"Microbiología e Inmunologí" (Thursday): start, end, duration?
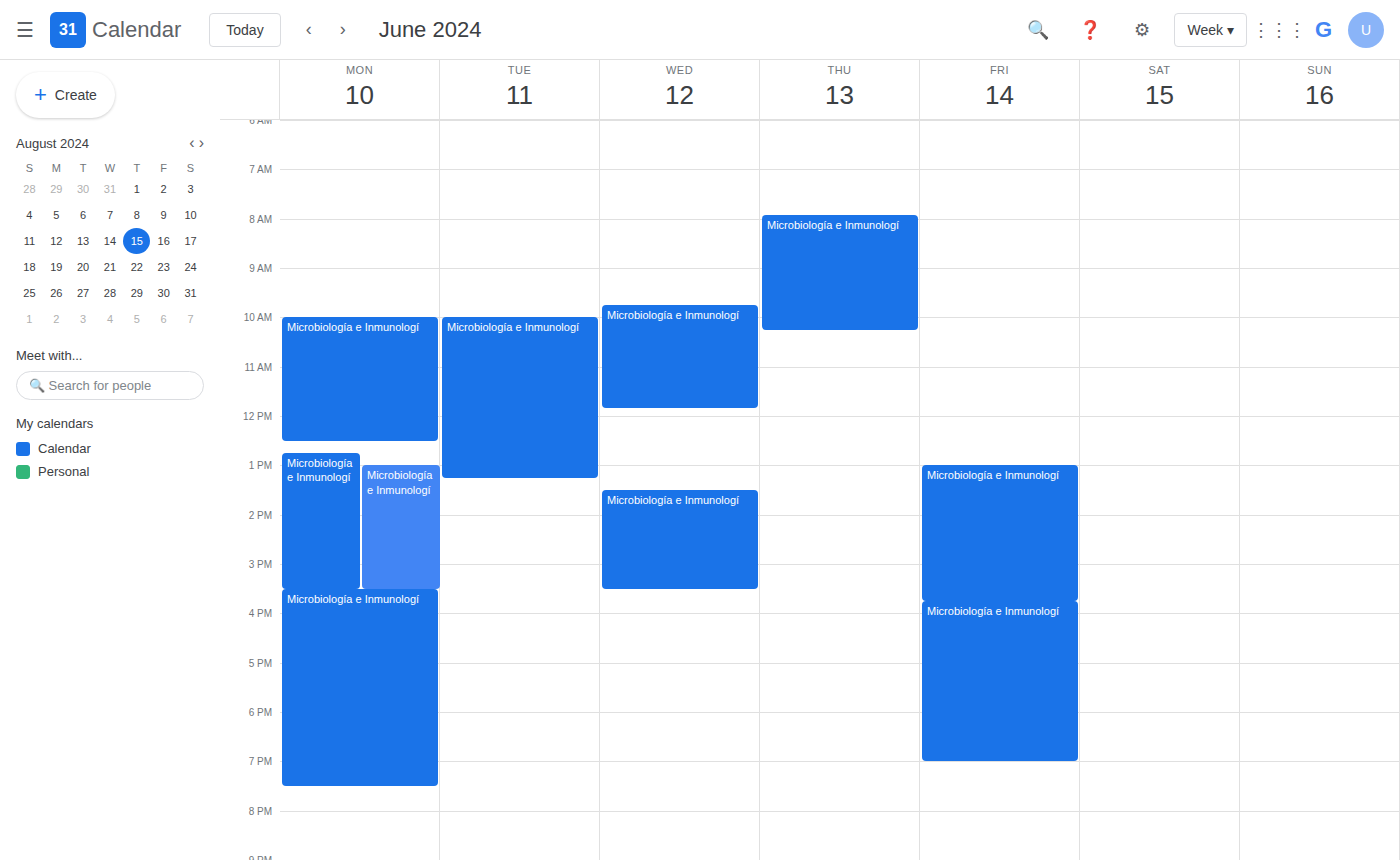
7:55 AM to 10:15 AM, 2 hours 20 minutes